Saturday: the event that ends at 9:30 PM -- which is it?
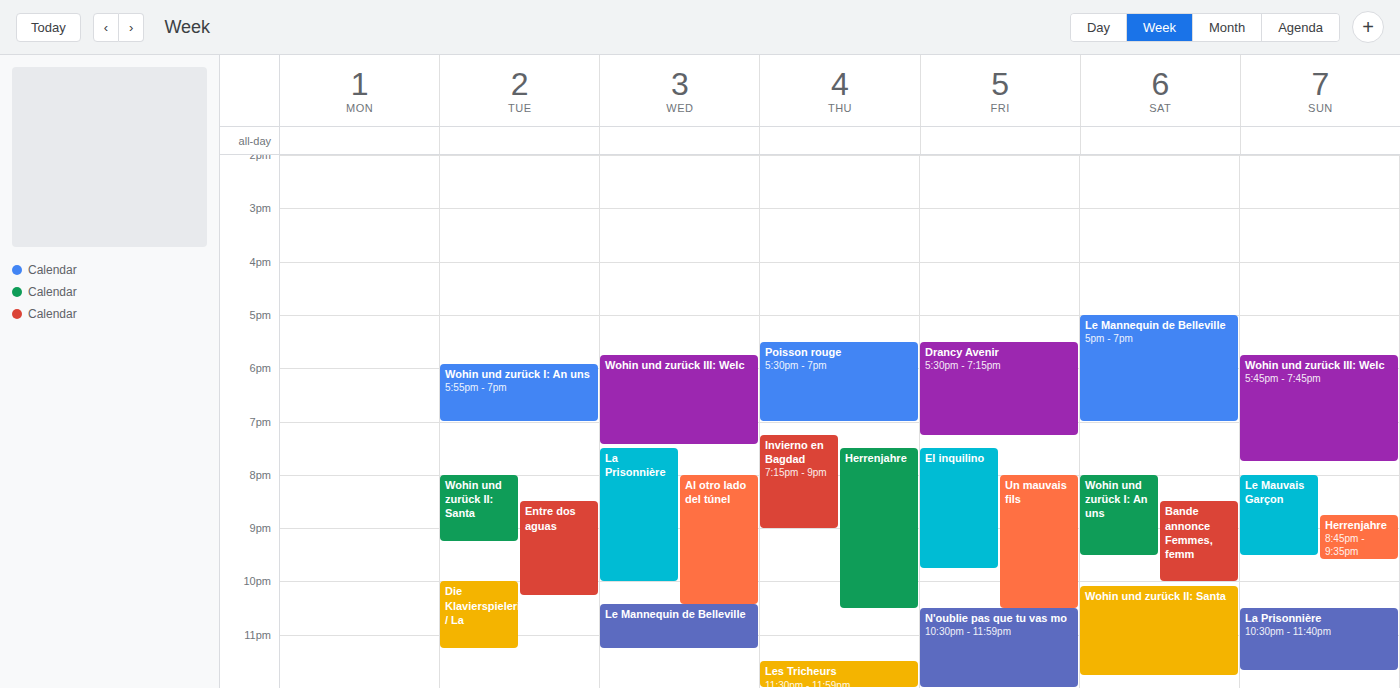
"Wohin und zurück I: An uns"